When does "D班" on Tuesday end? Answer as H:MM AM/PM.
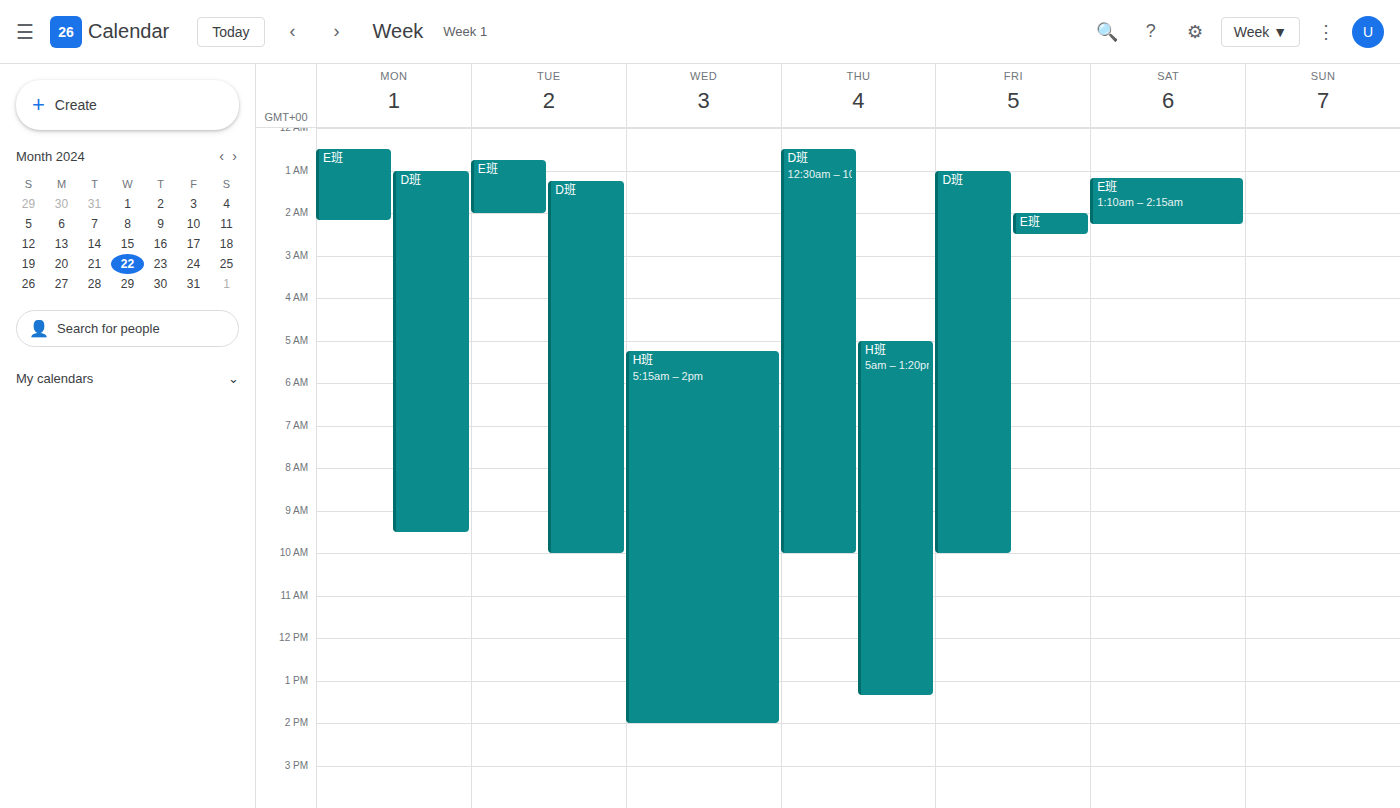
10:00 AM